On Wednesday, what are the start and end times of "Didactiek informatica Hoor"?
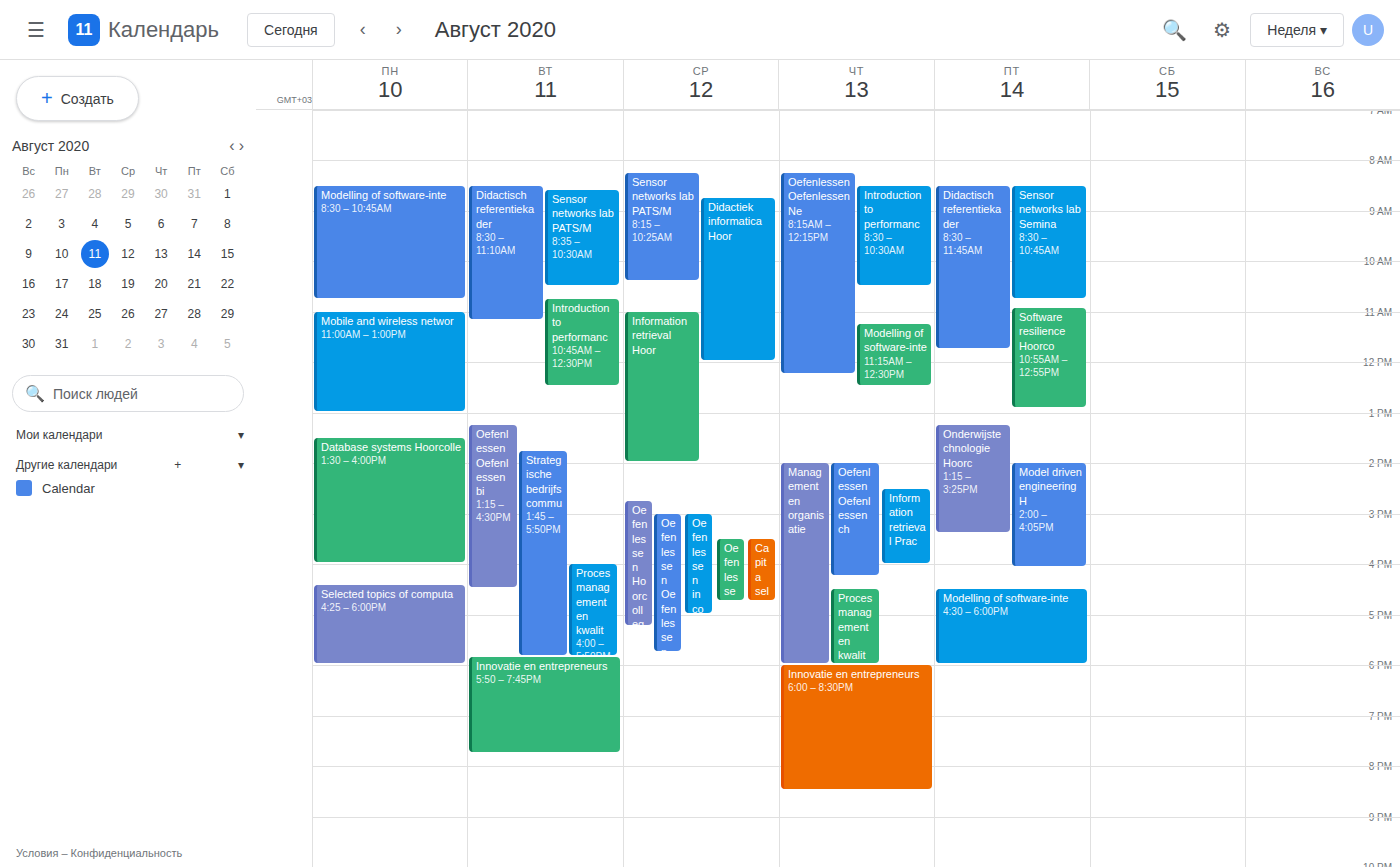
8:45 AM to 12:00 PM